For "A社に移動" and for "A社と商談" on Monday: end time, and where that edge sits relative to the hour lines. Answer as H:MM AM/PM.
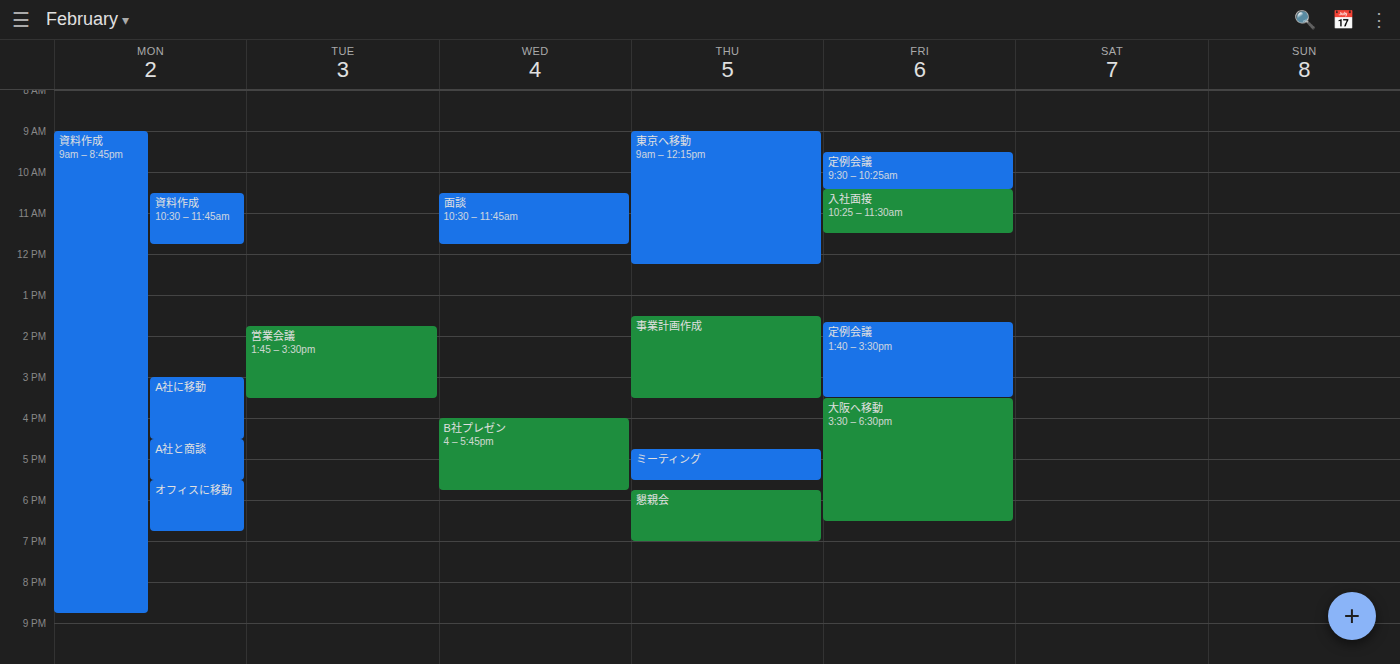
"A社に移動": 4:30 PM, halfway between the 4 PM and 5 PM lines. "A社と商談": 5:30 PM, halfway between the 5 PM and 6 PM lines.